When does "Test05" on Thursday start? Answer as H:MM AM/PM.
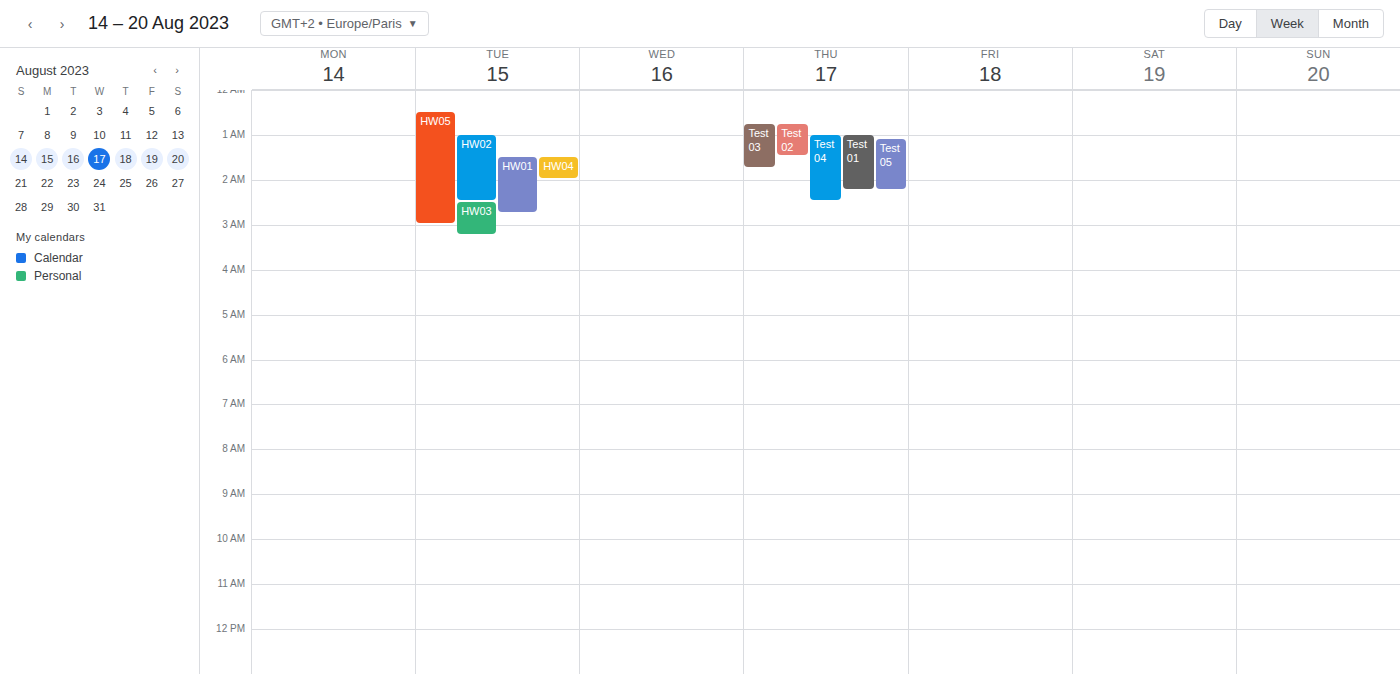
1:05 AM